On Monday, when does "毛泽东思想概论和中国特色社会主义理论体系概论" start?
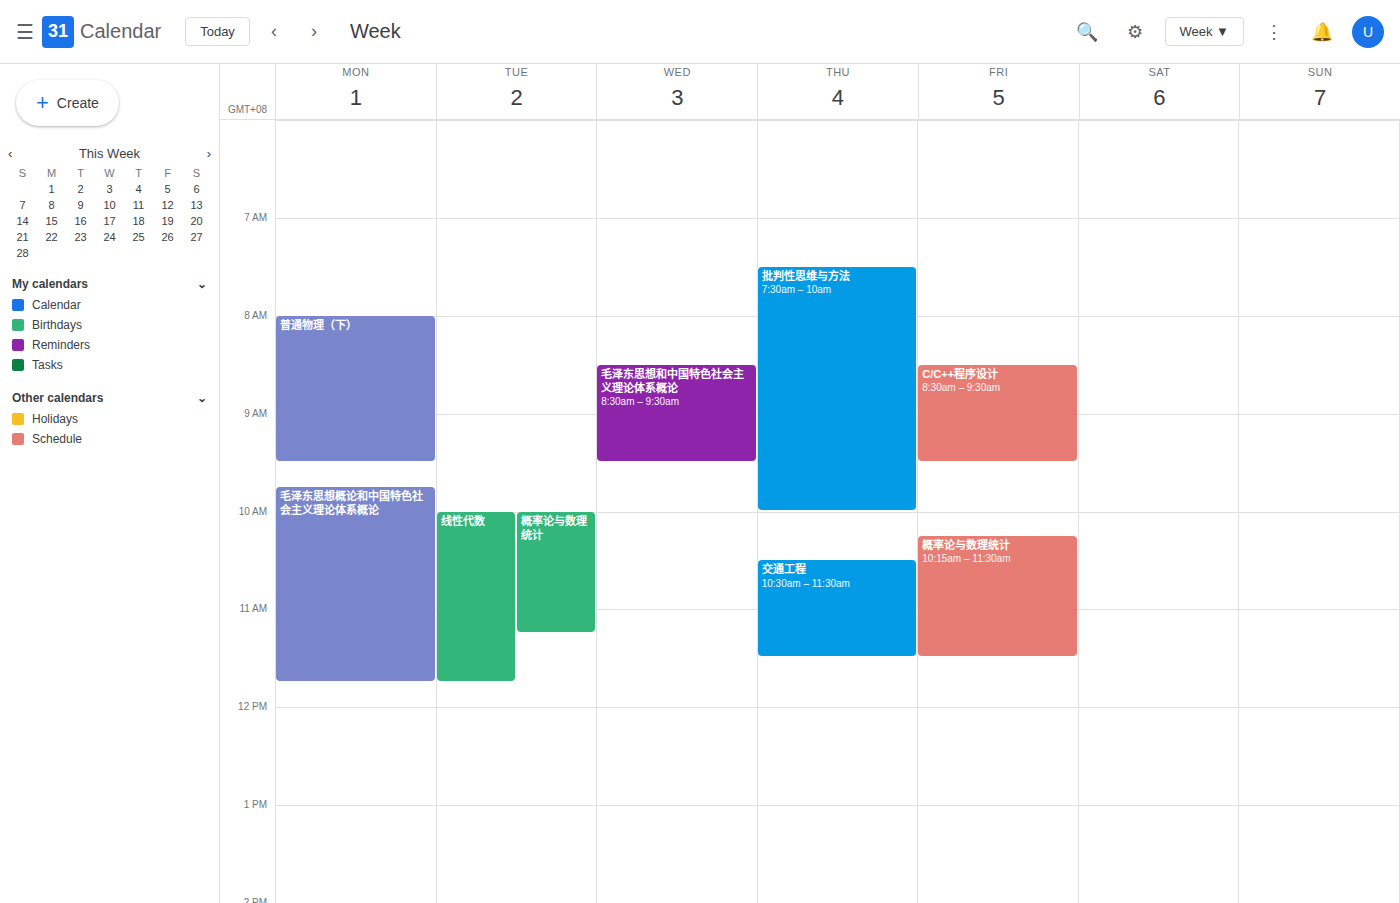
9:45 AM